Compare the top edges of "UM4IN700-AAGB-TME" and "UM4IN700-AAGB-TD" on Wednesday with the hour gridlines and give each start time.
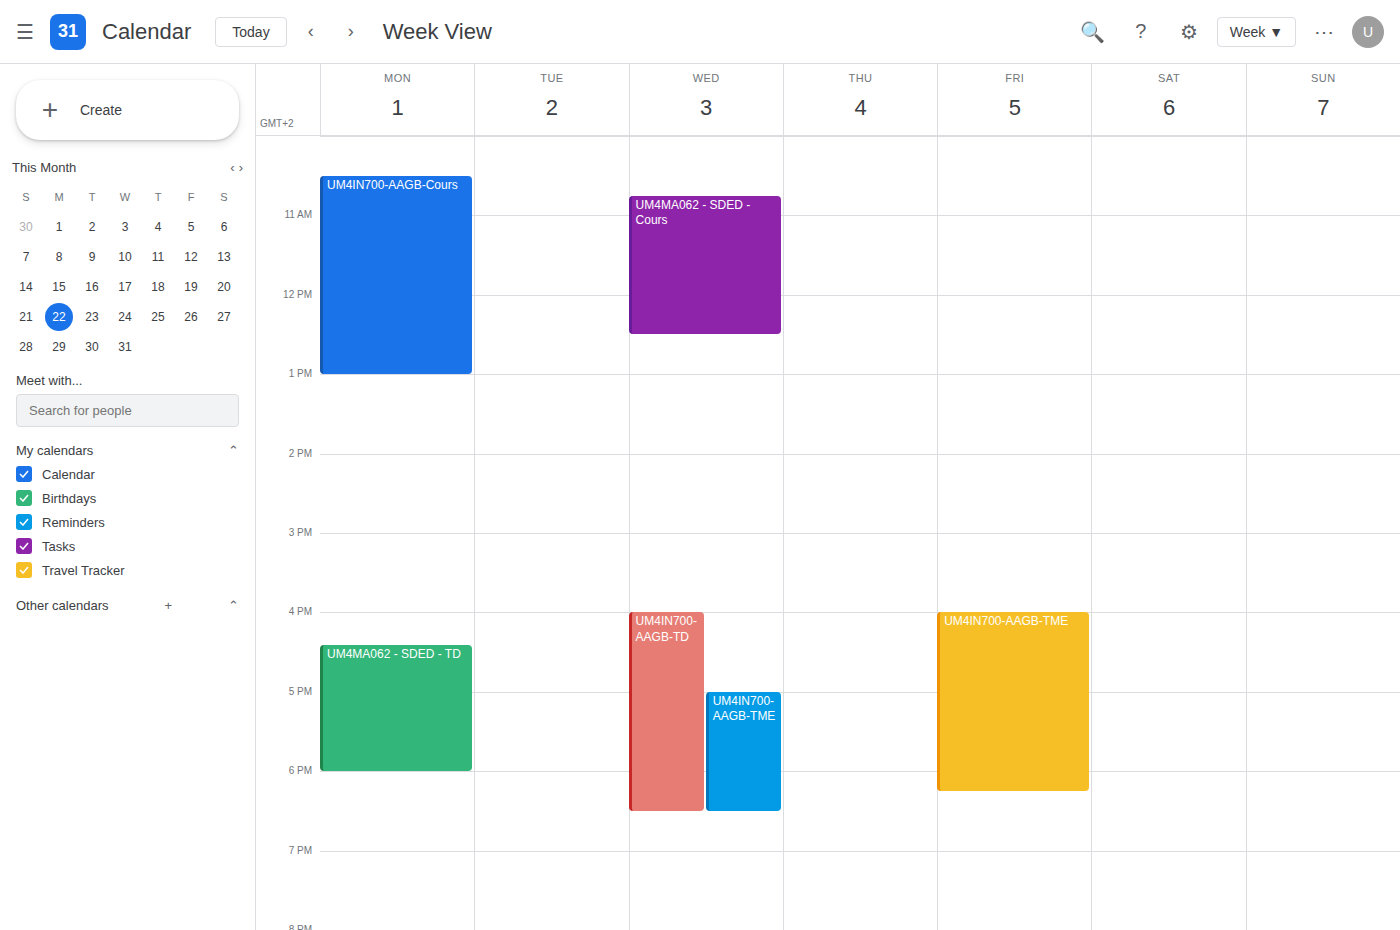
"UM4IN700-AAGB-TME": 5:00 PM, exactly on the 5 PM line. "UM4IN700-AAGB-TD": 4:00 PM, exactly on the 4 PM line.